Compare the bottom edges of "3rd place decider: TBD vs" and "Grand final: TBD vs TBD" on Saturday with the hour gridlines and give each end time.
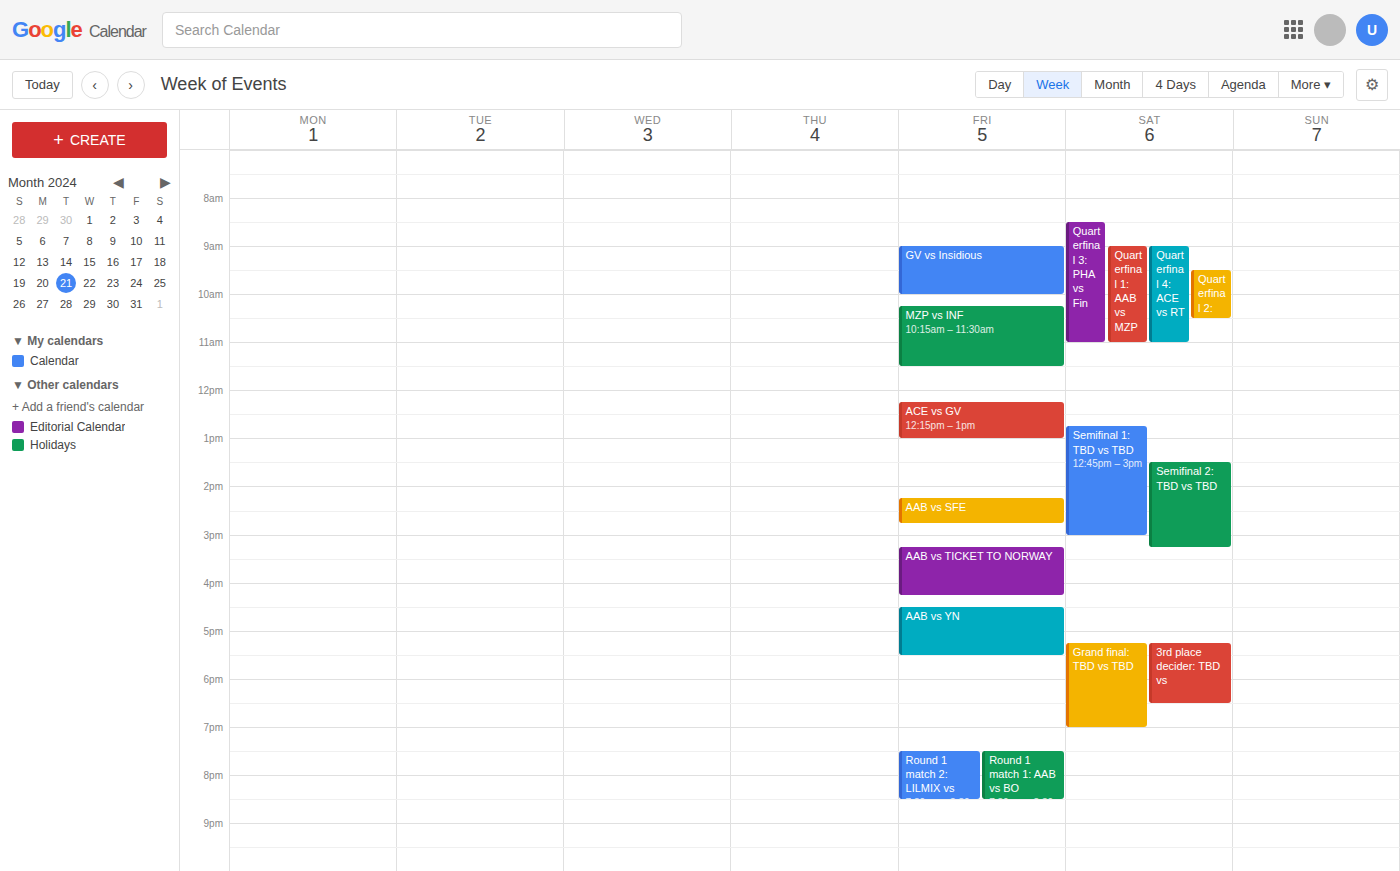
"3rd place decider: TBD vs": 6:30 PM, halfway between the 6 PM and 7 PM lines. "Grand final: TBD vs TBD": 7:00 PM, exactly on the 7 PM line.